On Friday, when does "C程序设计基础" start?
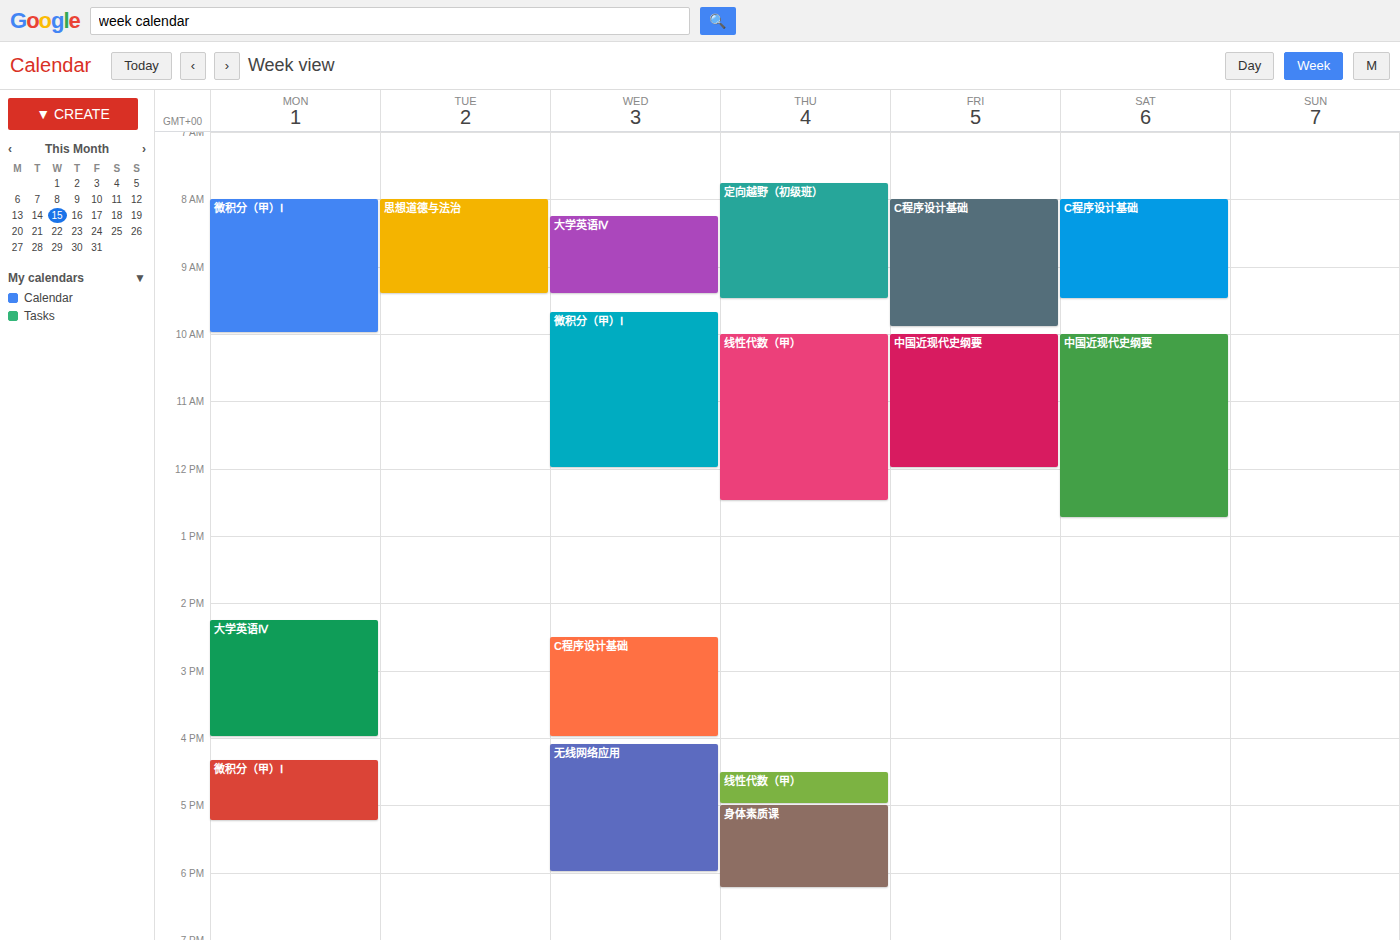
08:00